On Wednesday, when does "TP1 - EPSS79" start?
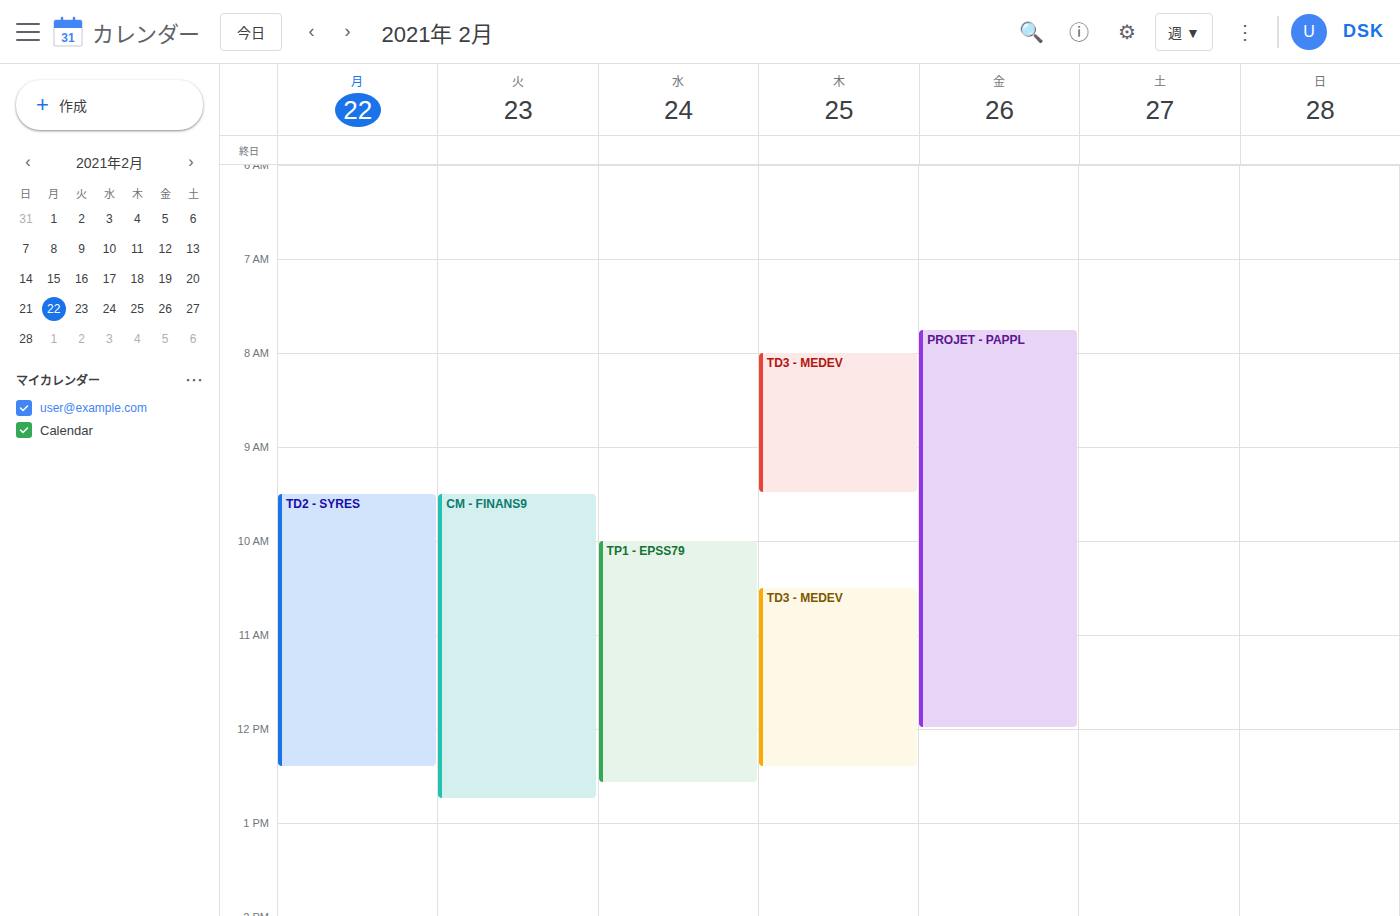
10:00 AM